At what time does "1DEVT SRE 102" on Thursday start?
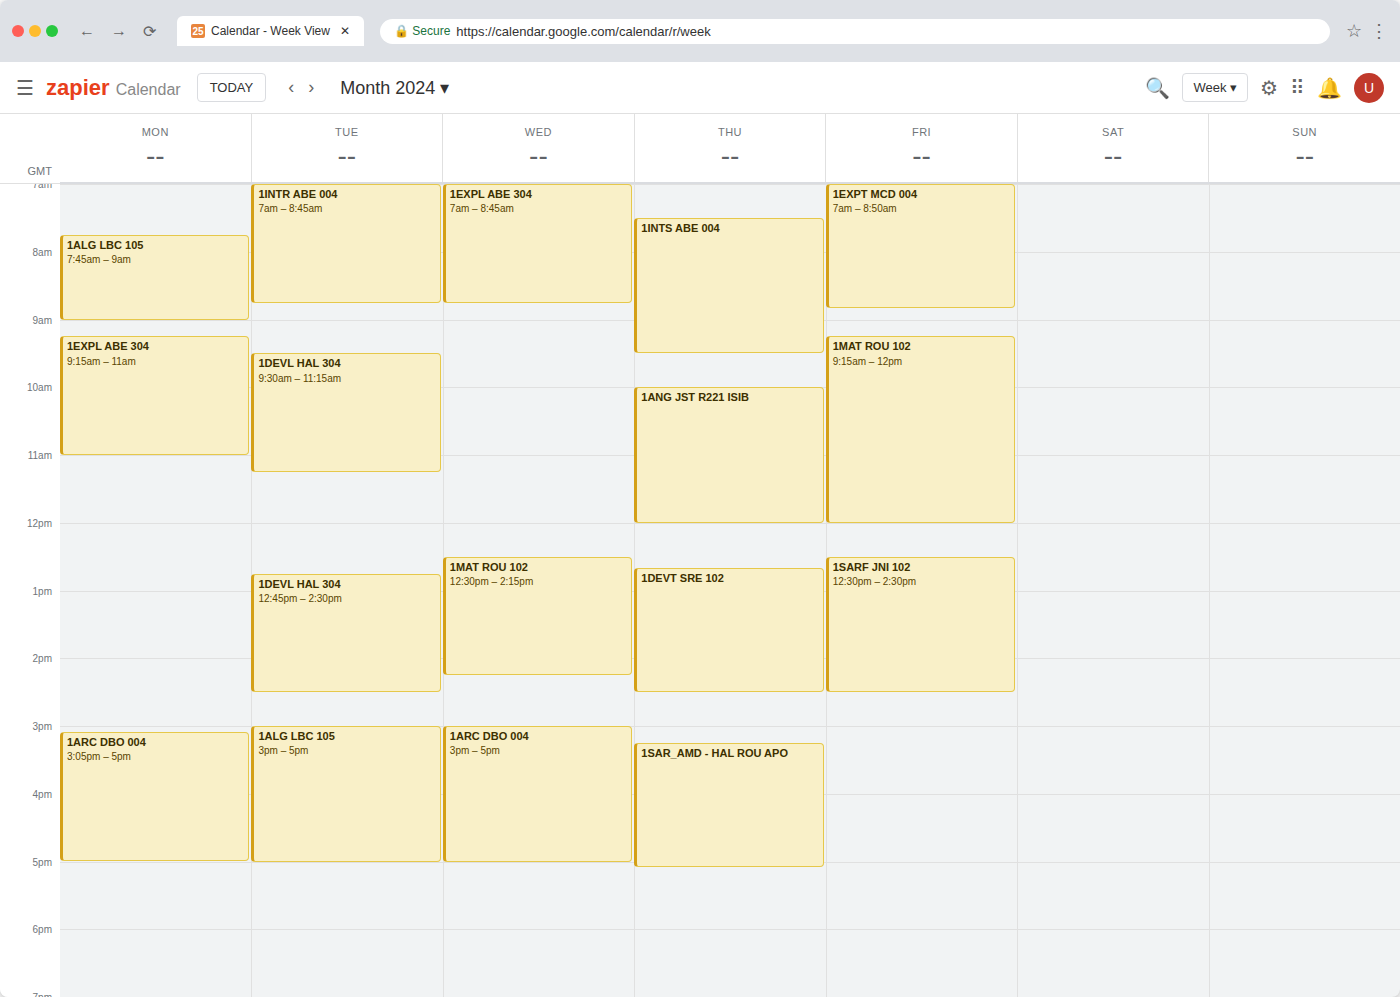
12:40 PM